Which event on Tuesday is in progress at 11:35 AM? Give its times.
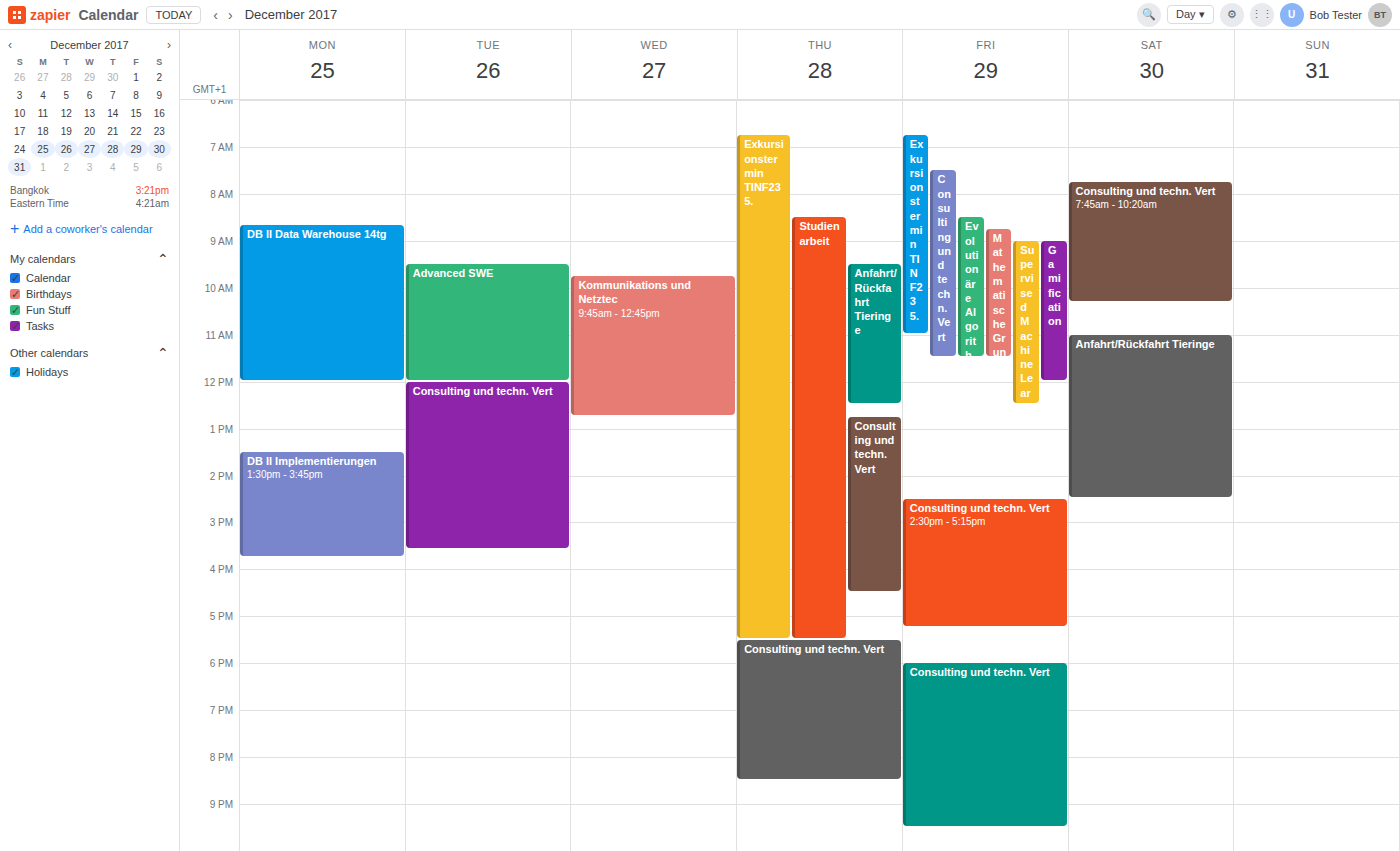
"Advanced SWE", 9:30 AM to 12:00 PM